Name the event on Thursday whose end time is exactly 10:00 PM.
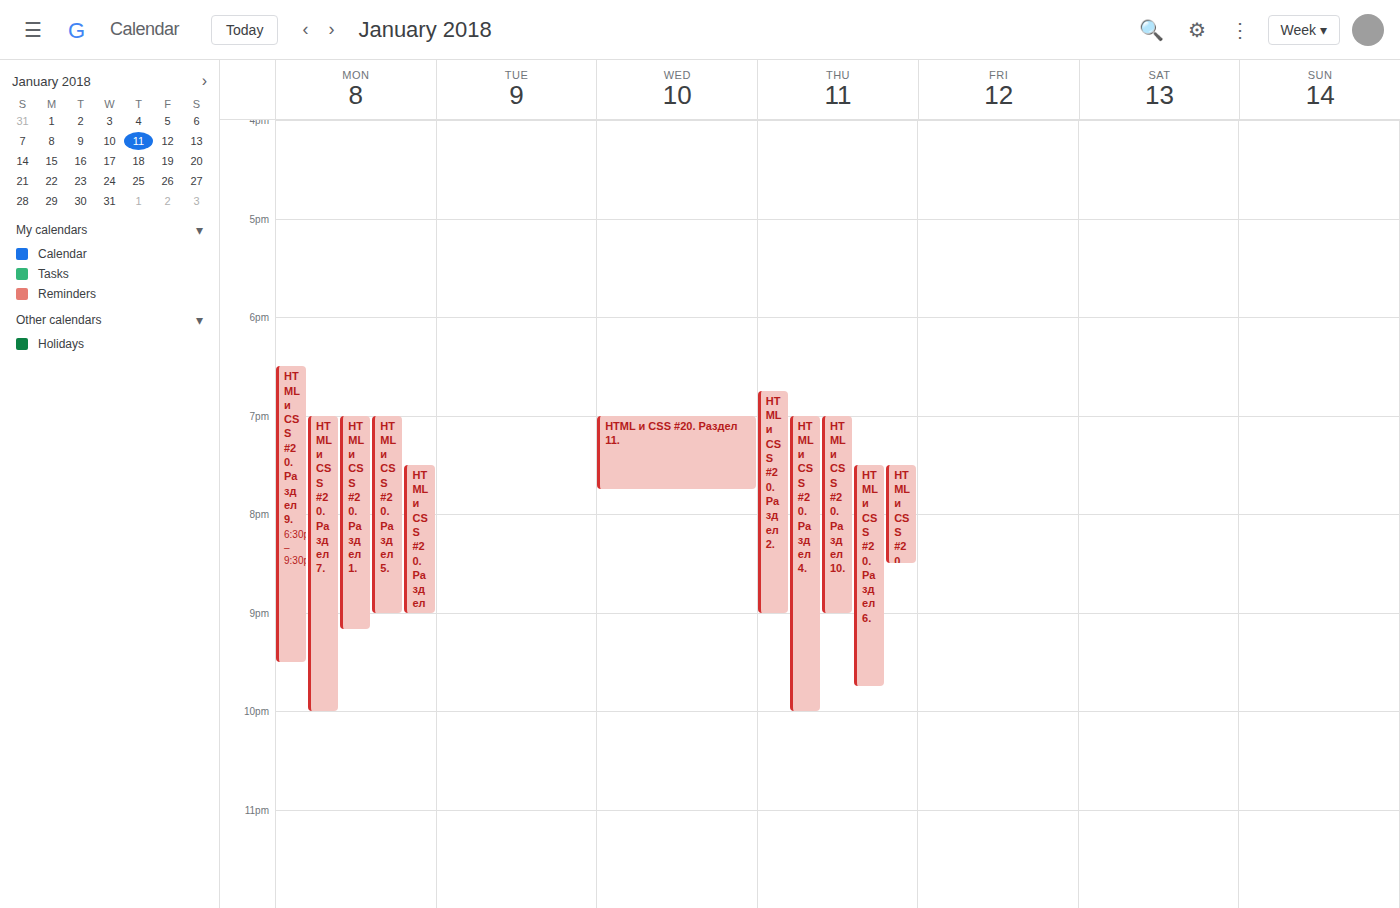
"HTML и CSS #20. Раздел 4."